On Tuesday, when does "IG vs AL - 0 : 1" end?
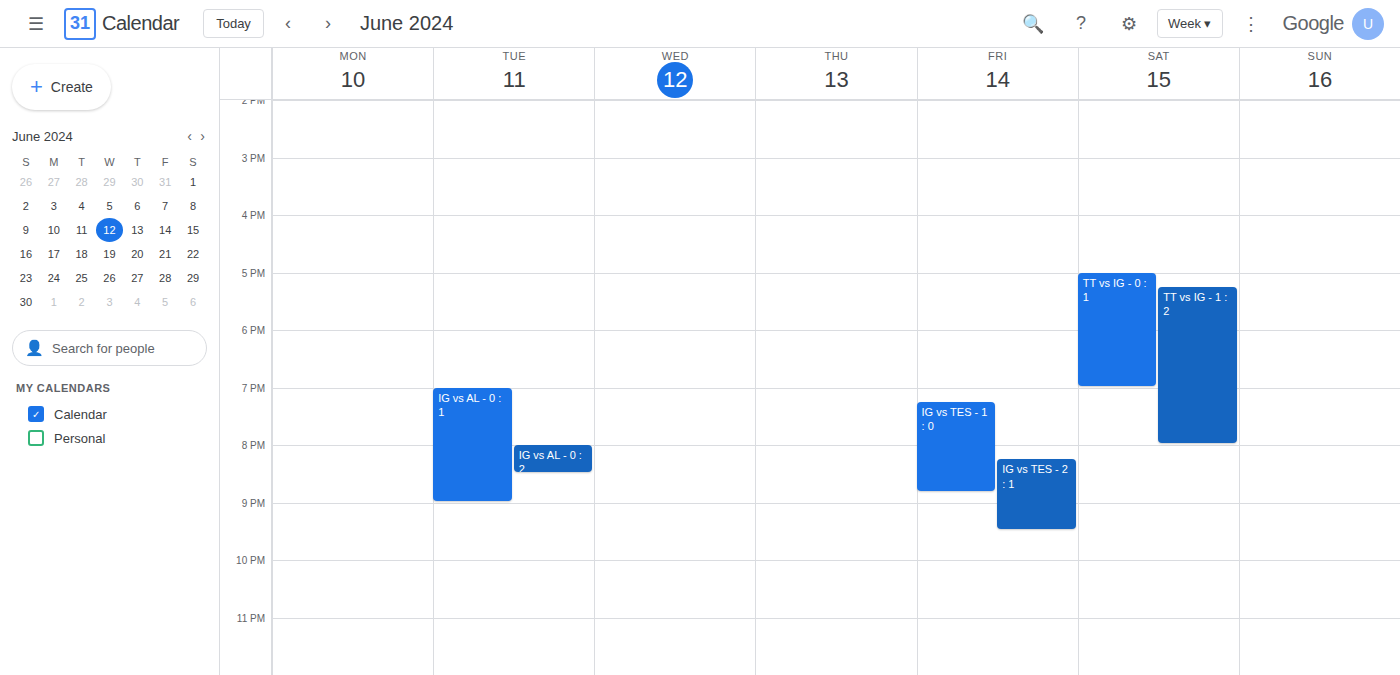
9:00 PM